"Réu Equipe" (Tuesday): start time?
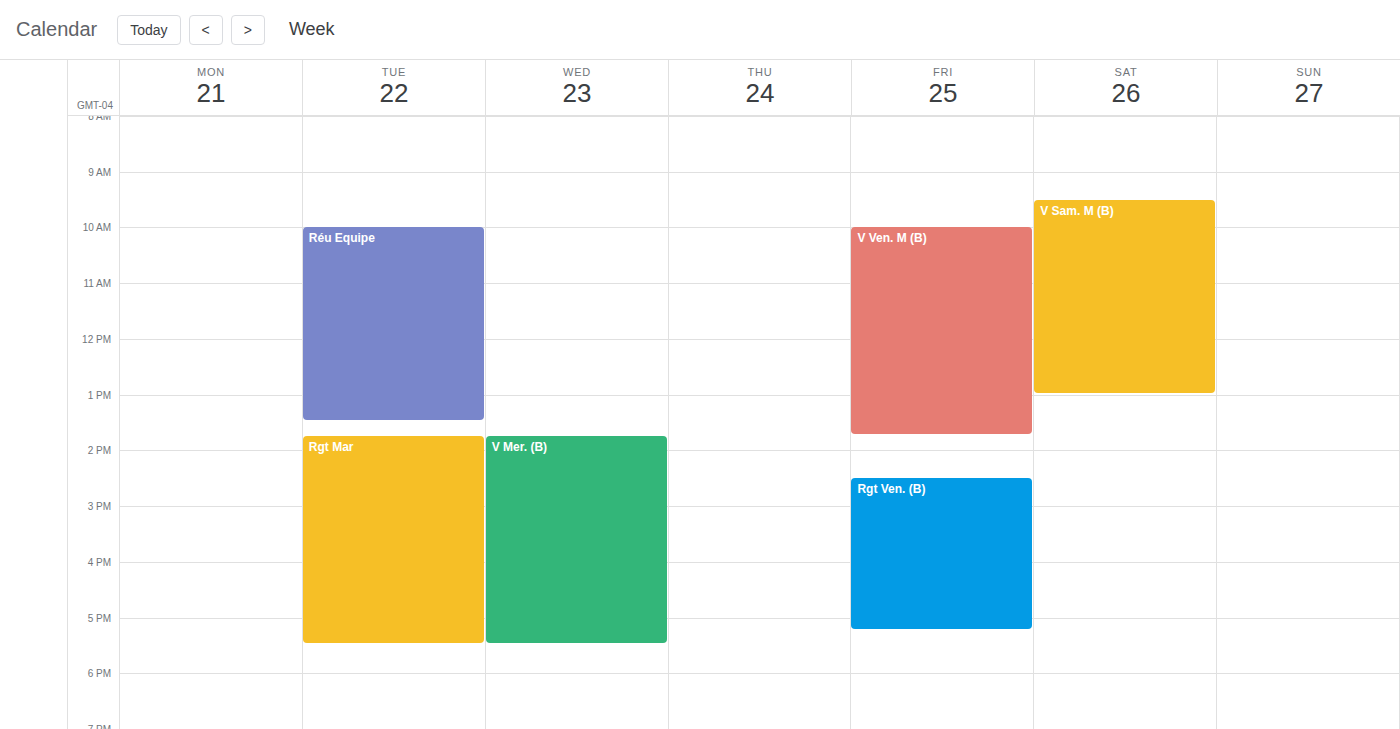
10:00 AM